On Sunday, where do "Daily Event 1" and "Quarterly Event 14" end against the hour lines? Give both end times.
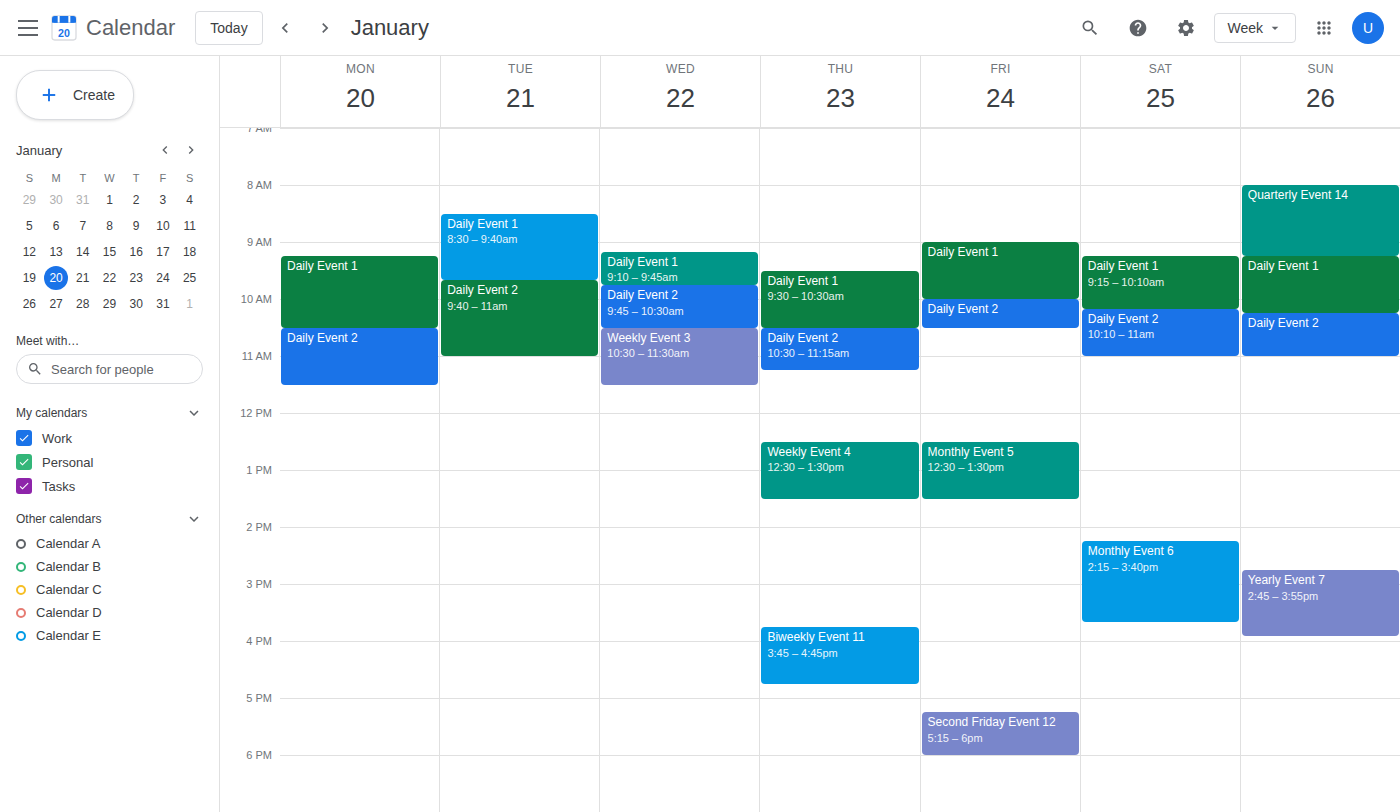
"Daily Event 1": 10:15 AM, neither: a quarter of the way from the 10 AM line to the 11 AM line. "Quarterly Event 14": 9:15 AM, neither: a quarter of the way from the 9 AM line to the 10 AM line.